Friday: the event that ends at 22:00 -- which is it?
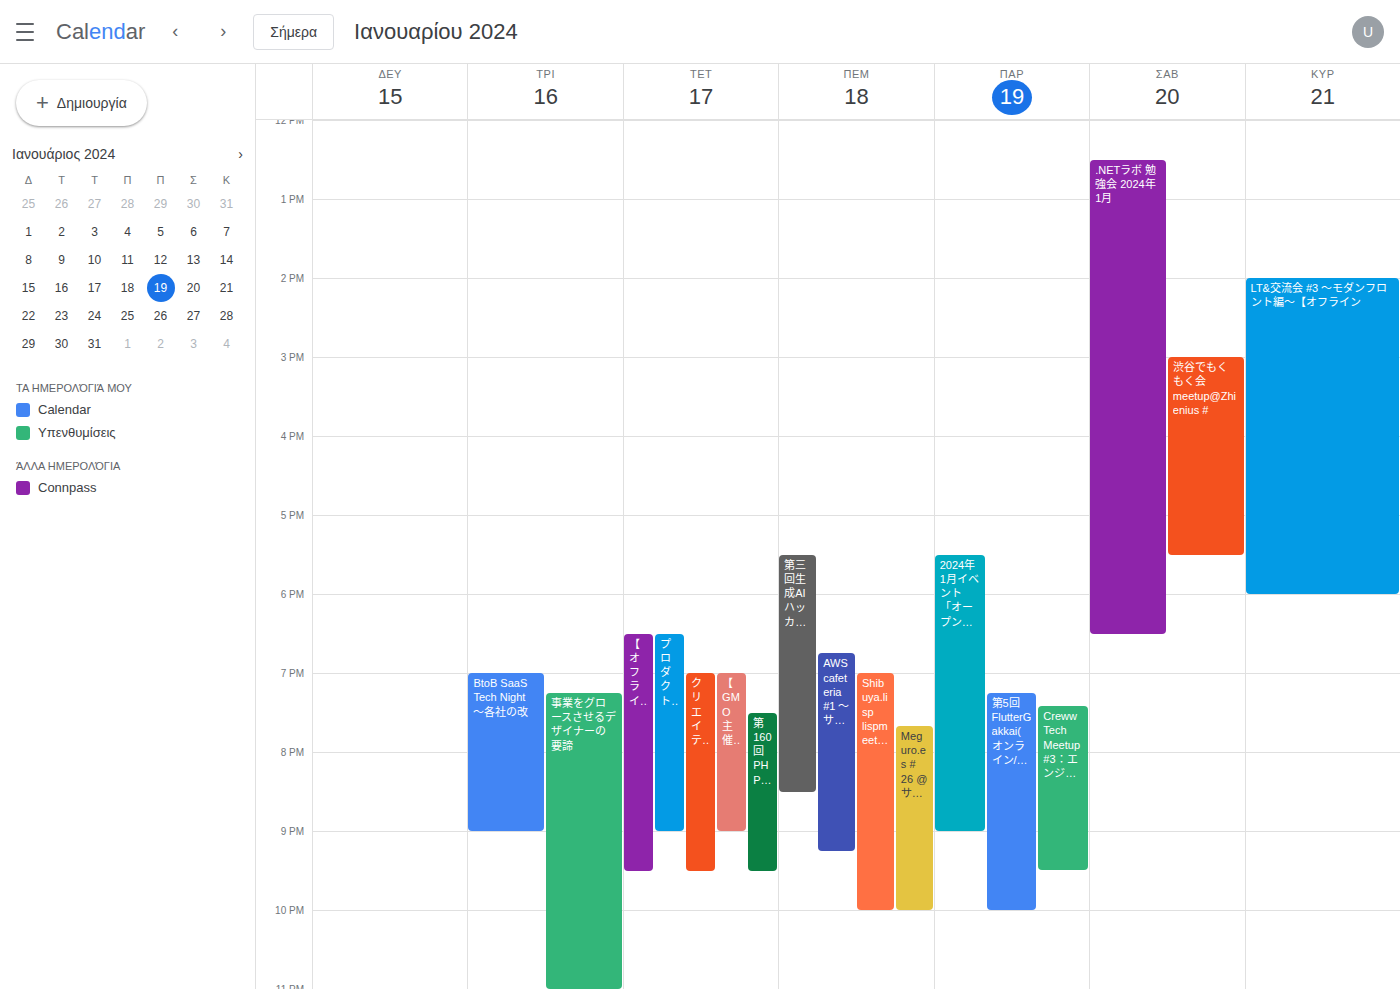
"第5回 FlutterGakkai(オンライン/オフ"